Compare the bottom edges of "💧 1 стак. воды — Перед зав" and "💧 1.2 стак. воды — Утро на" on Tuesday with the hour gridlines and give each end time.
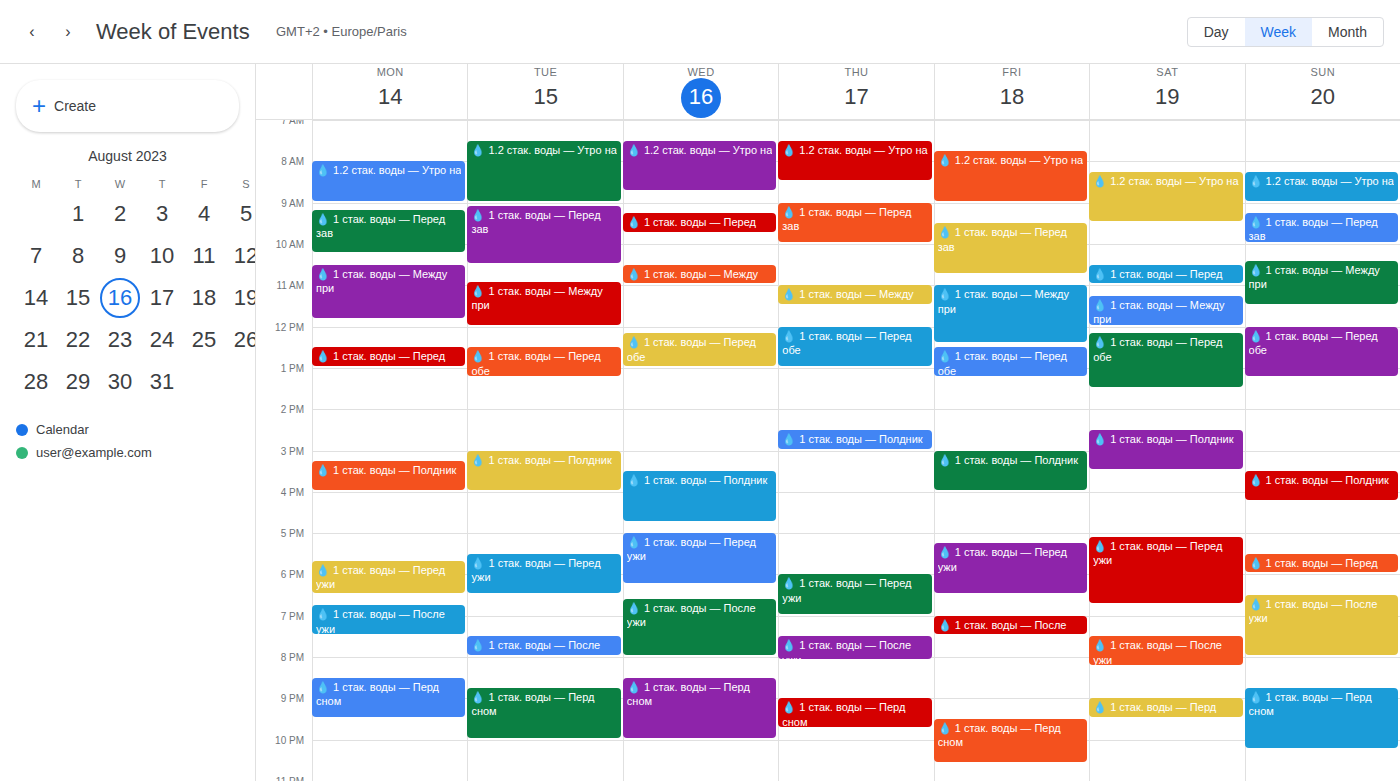
"💧 1 стак. воды — Перед зав": 10:30 AM, halfway between the 10 AM and 11 AM lines. "💧 1.2 стак. воды — Утро на": 9:00 AM, exactly on the 9 AM line.